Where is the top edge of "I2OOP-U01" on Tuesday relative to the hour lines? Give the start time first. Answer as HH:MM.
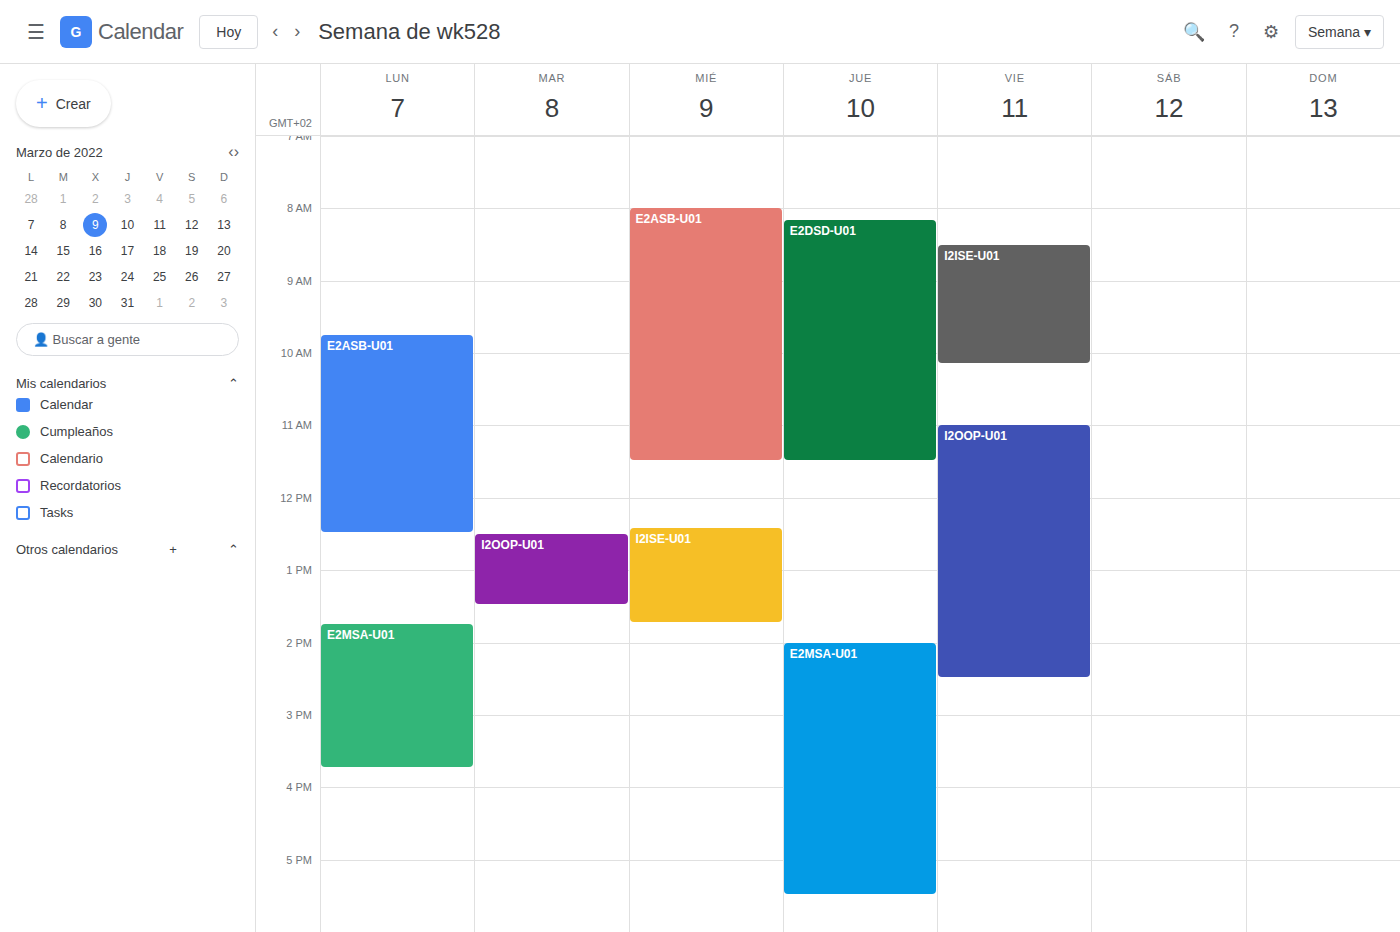
12:30 -- halfway between the 12:00 and 13:00 lines.